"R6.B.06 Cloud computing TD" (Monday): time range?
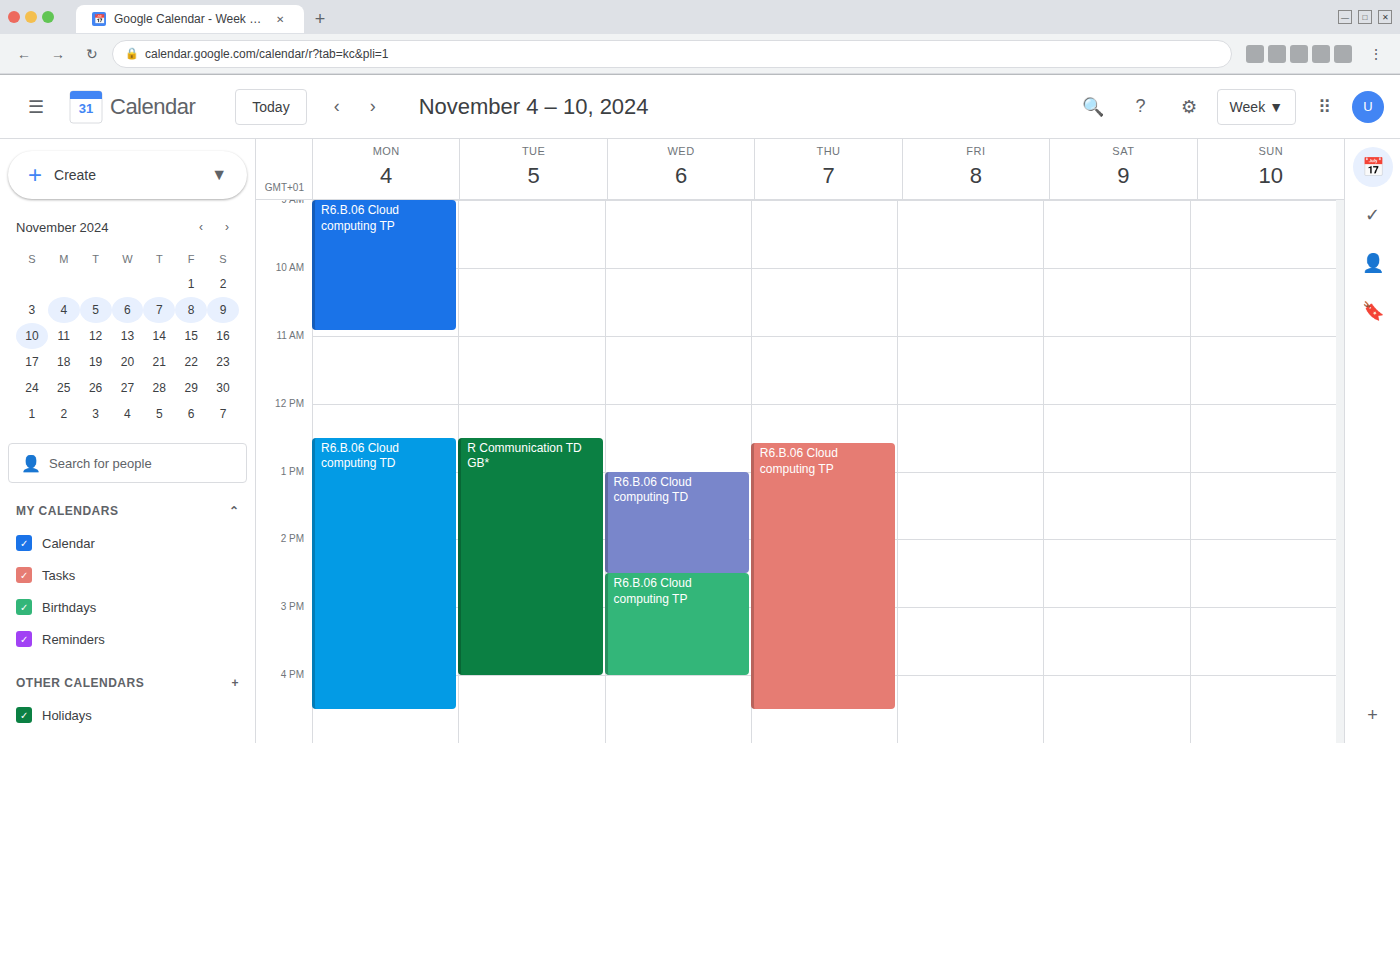
12:30 PM to 4:30 PM